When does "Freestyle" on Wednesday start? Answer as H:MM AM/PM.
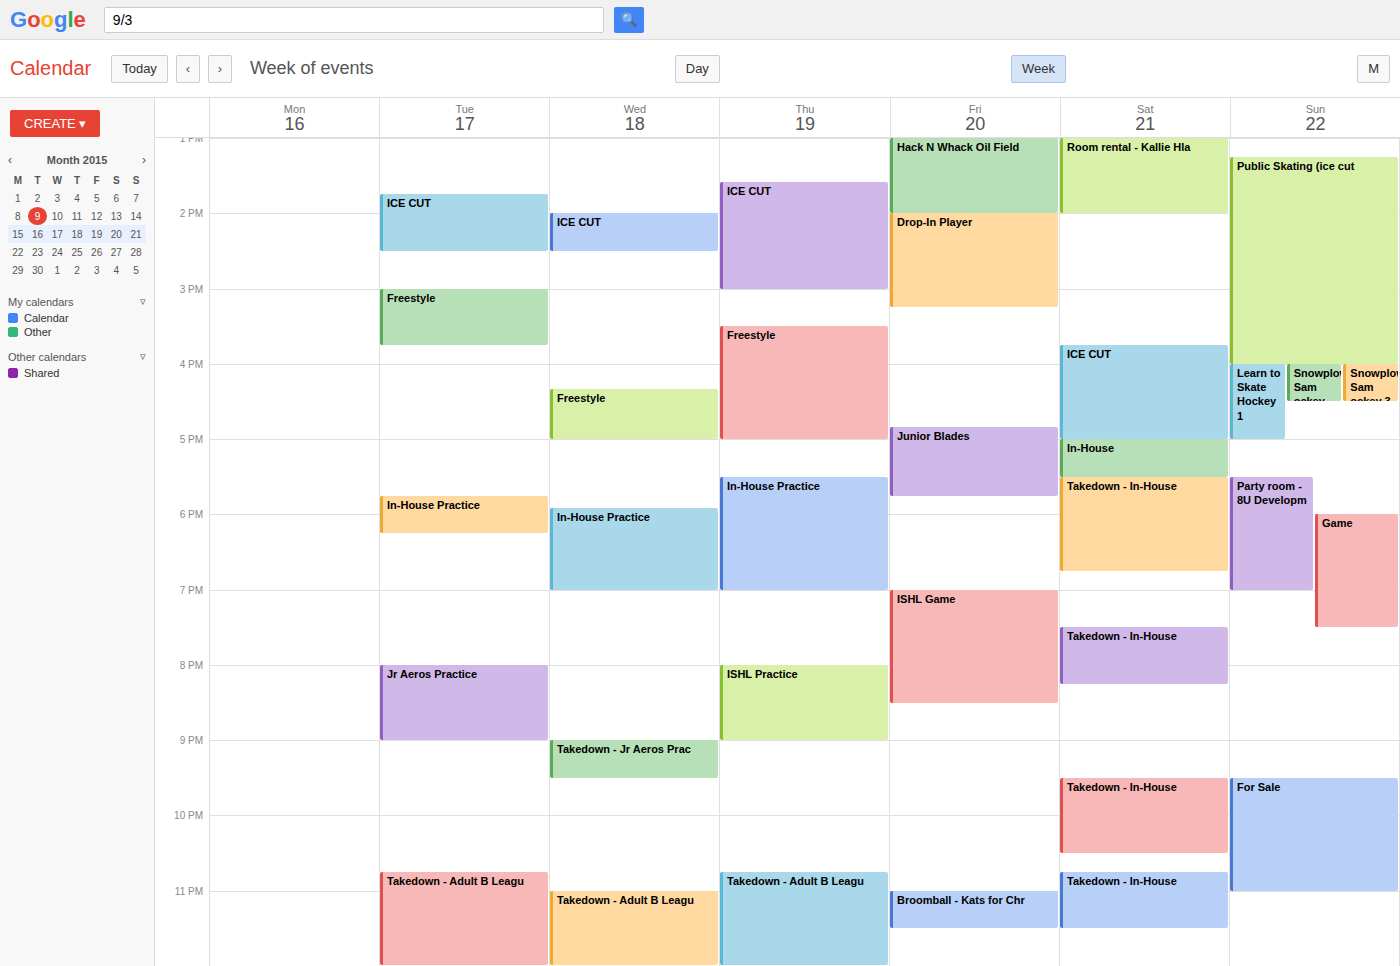
4:20 PM